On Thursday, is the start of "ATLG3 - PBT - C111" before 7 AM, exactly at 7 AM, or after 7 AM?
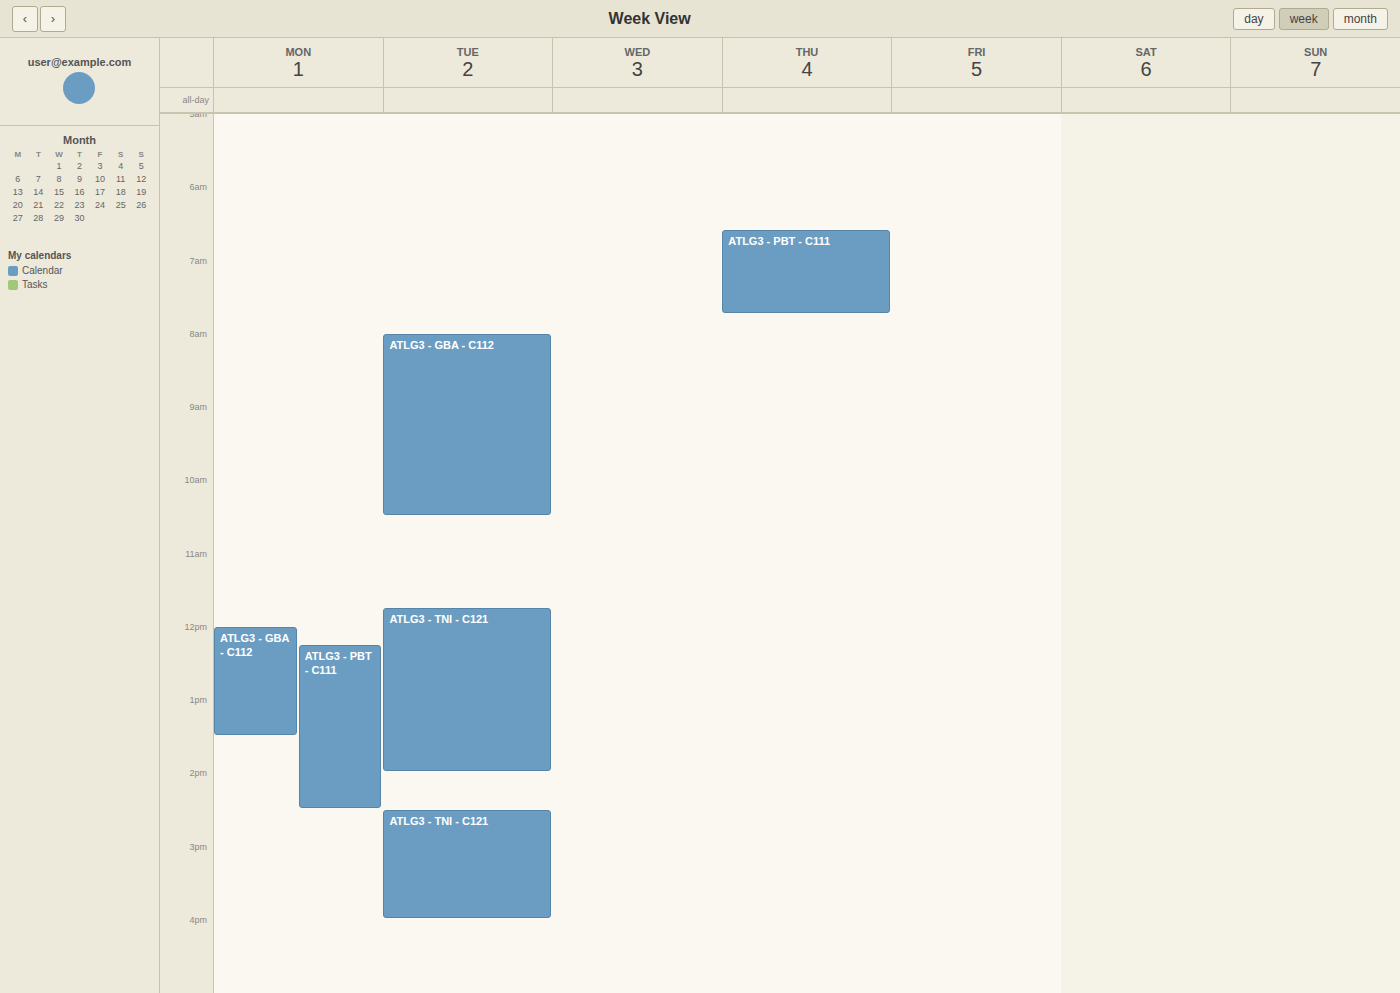
6:35 AM -- before 7 AM, 25 minutes above the 7 AM line.